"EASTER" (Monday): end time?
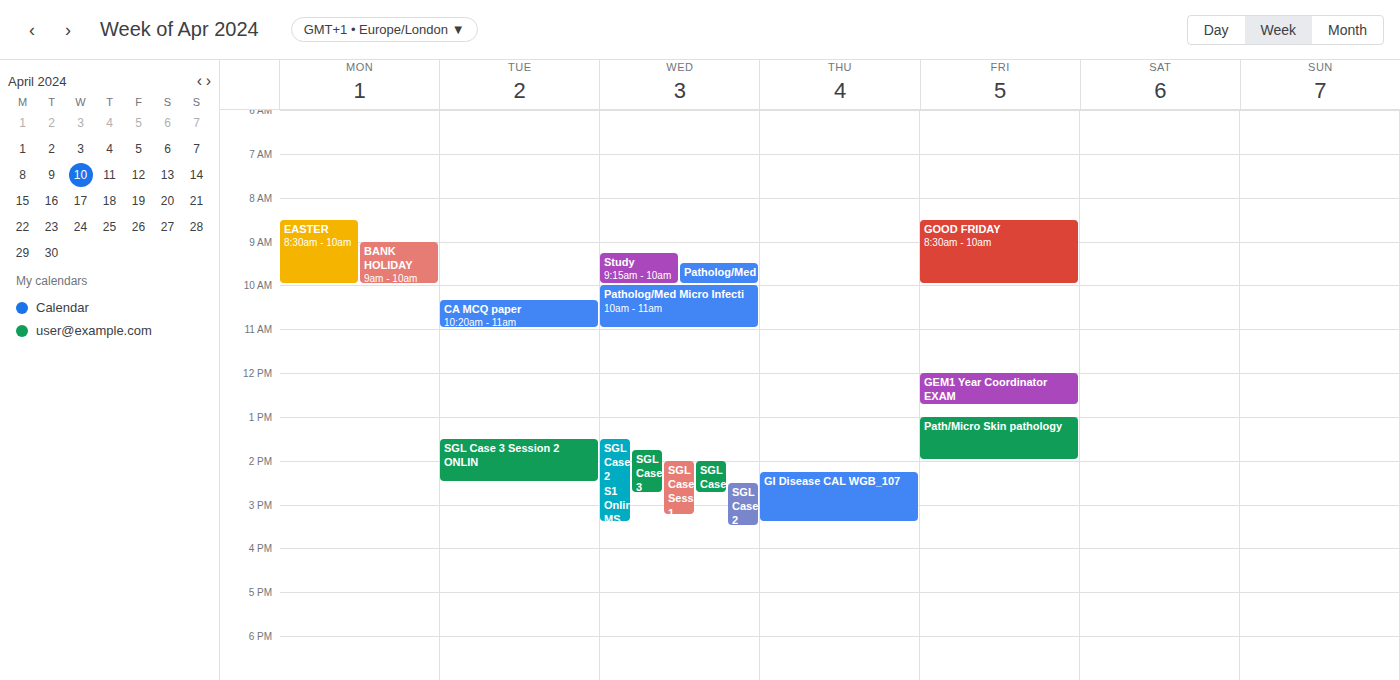
10:00